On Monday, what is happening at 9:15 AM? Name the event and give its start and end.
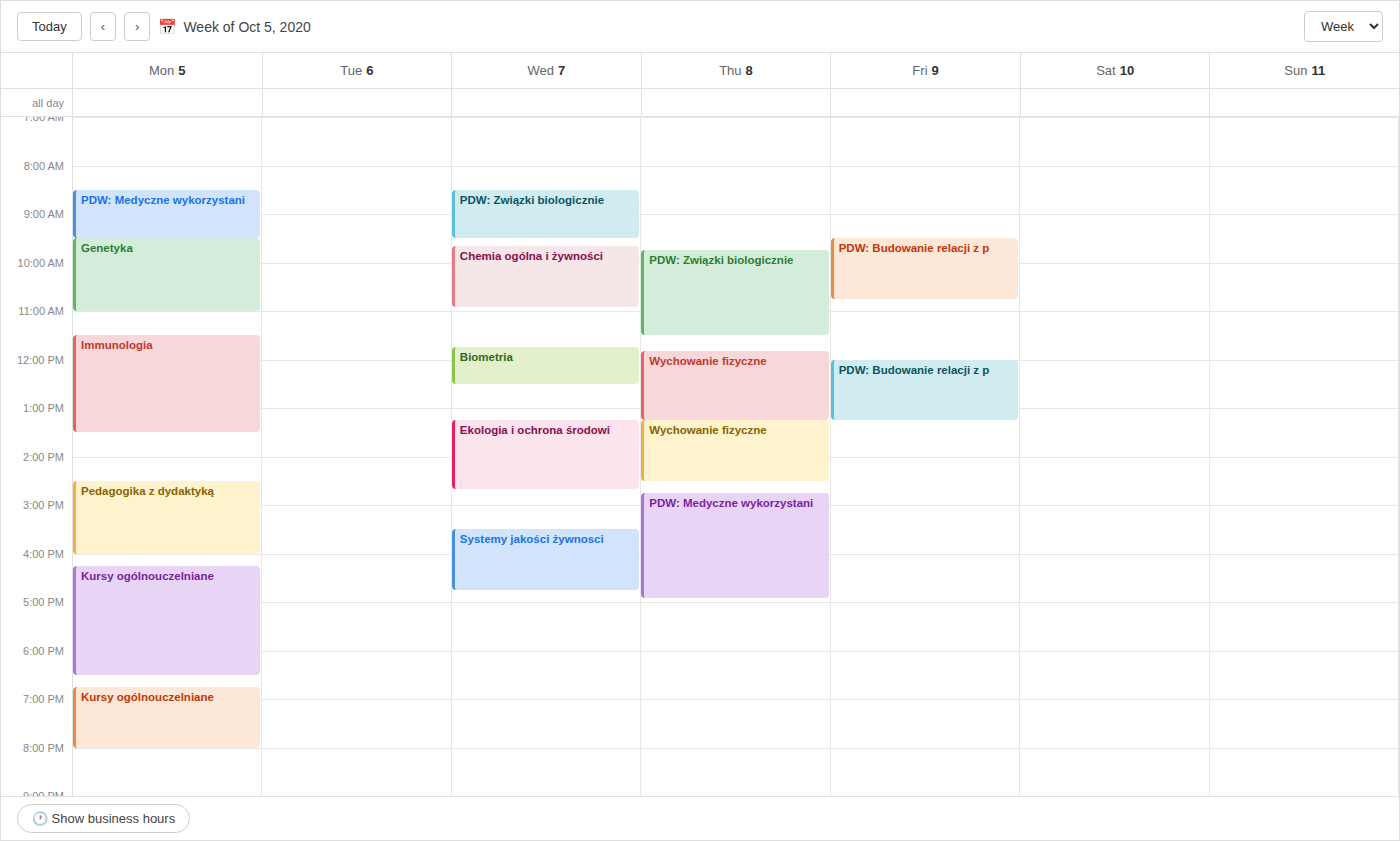
"PDW: Medyczne wykorzystani", 8:30 AM to 9:30 AM